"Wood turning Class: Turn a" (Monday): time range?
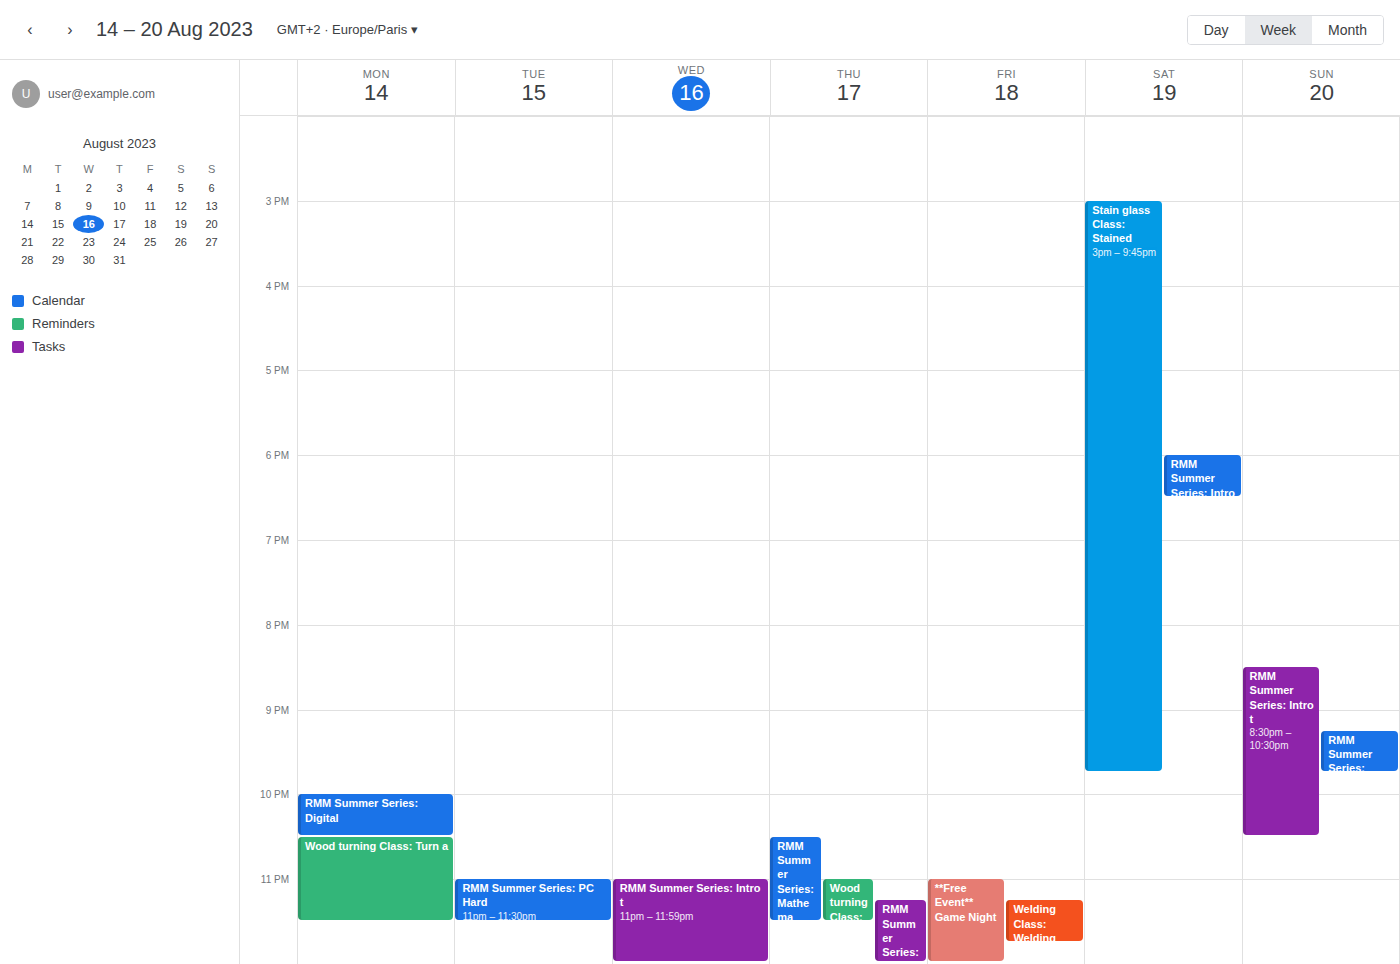
10:30 PM to 11:30 PM